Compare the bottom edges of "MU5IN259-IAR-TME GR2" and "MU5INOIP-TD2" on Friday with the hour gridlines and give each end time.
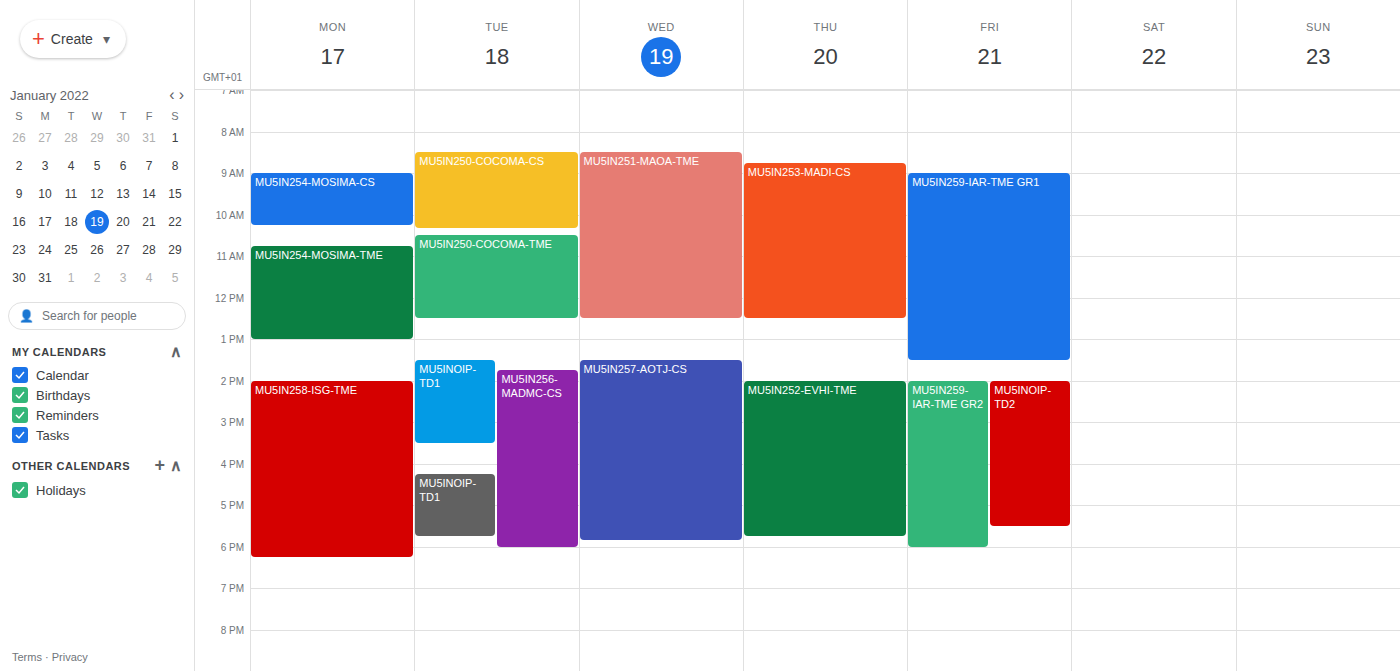
"MU5IN259-IAR-TME GR2": 6:00 PM, exactly on the 6 PM line. "MU5INOIP-TD2": 5:30 PM, halfway between the 5 PM and 6 PM lines.